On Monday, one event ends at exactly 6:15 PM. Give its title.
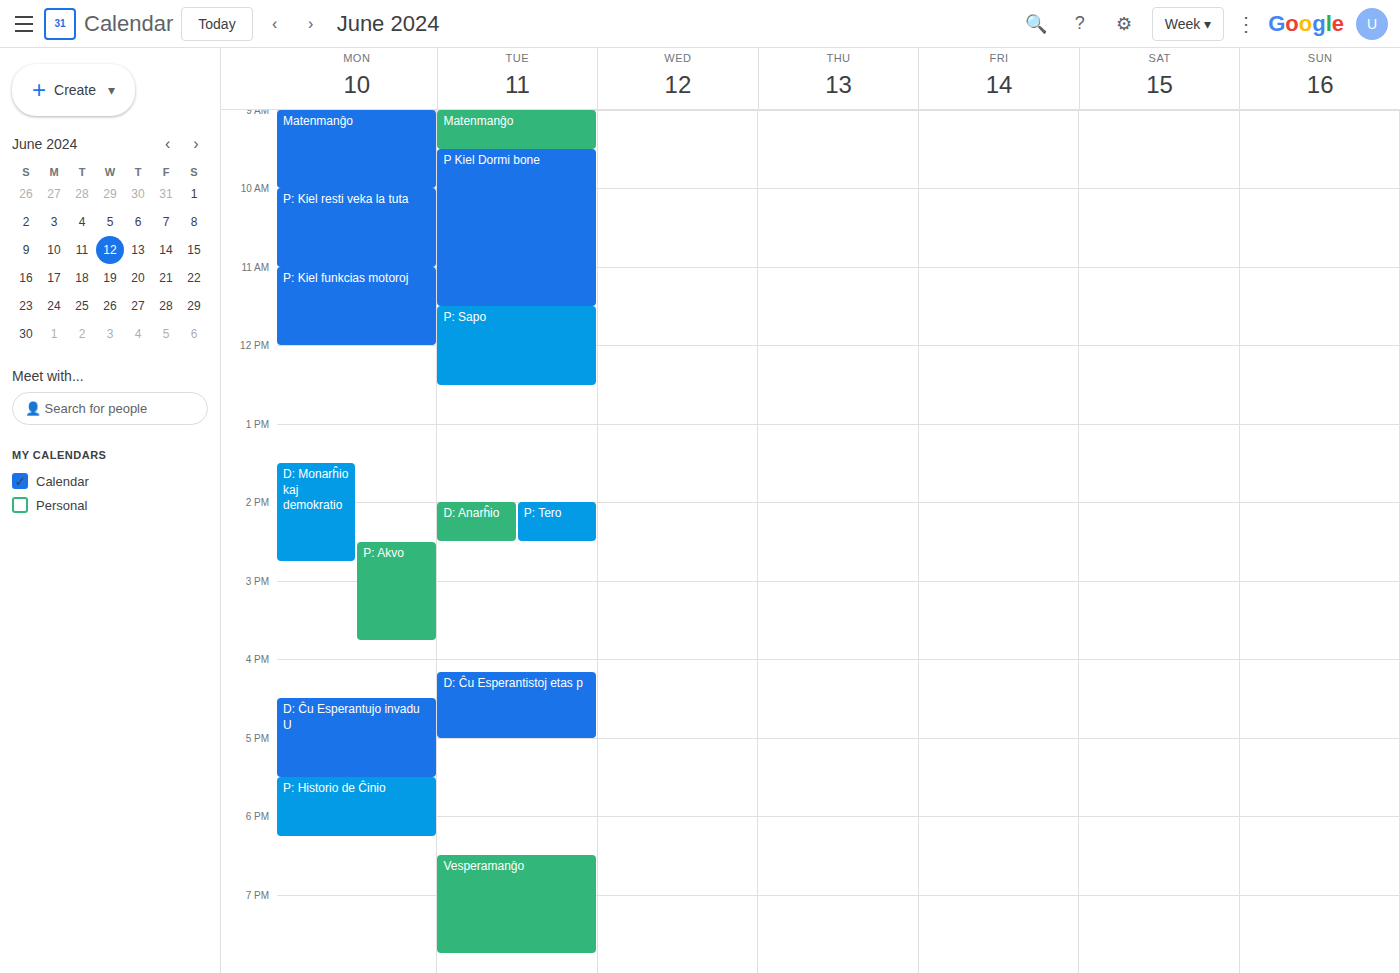
"P: Historio de Ĉinio"